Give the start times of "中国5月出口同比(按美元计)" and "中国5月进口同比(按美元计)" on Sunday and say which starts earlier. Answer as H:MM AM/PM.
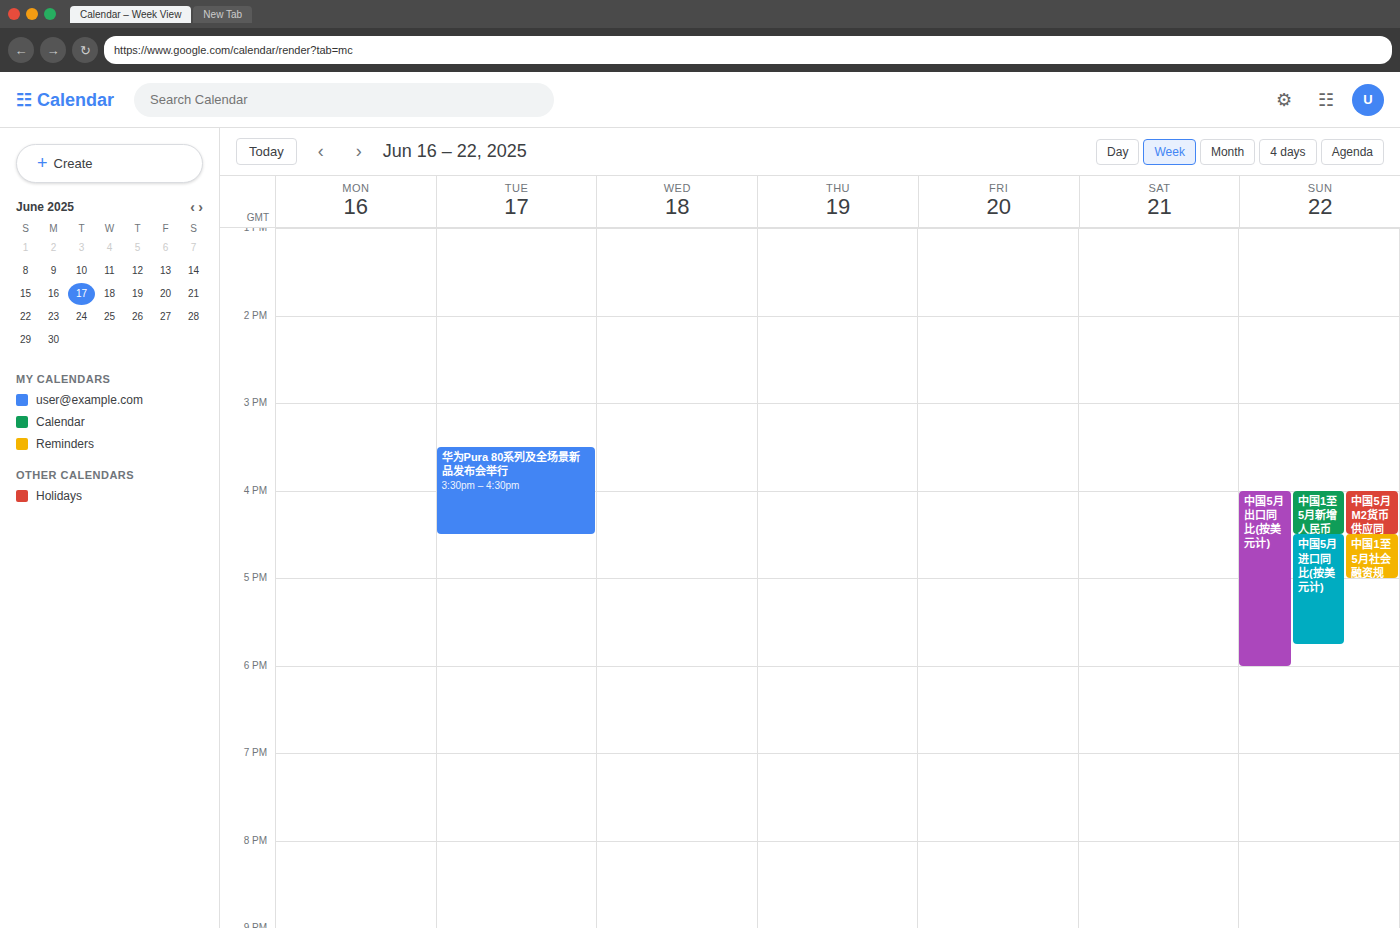
"中国5月出口同比(按美元计)" 4:00 PM; "中国5月进口同比(按美元计)" 4:30 PM.